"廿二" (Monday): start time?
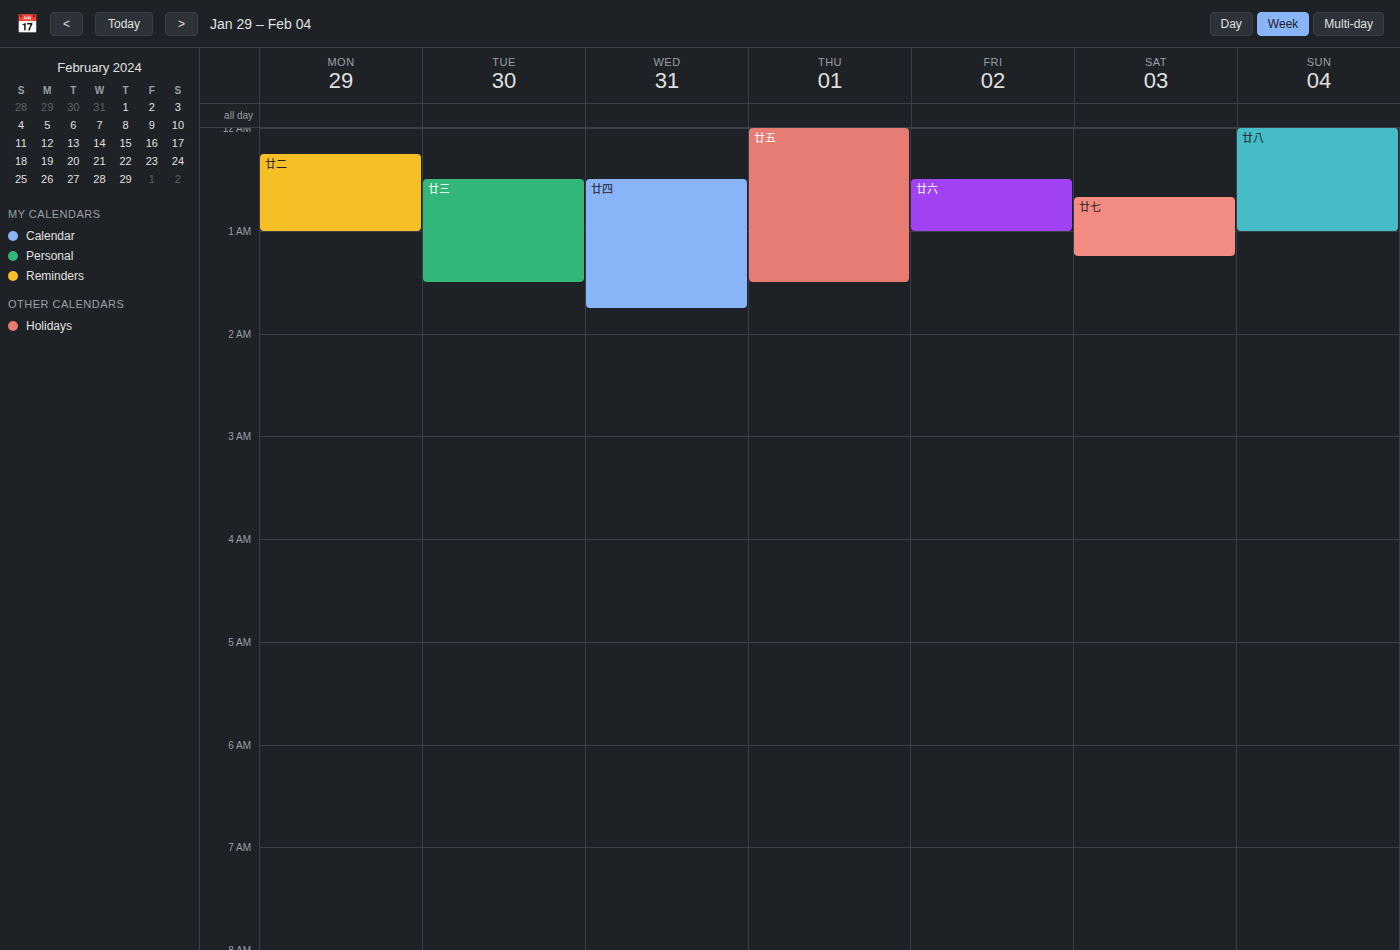
12:15 AM